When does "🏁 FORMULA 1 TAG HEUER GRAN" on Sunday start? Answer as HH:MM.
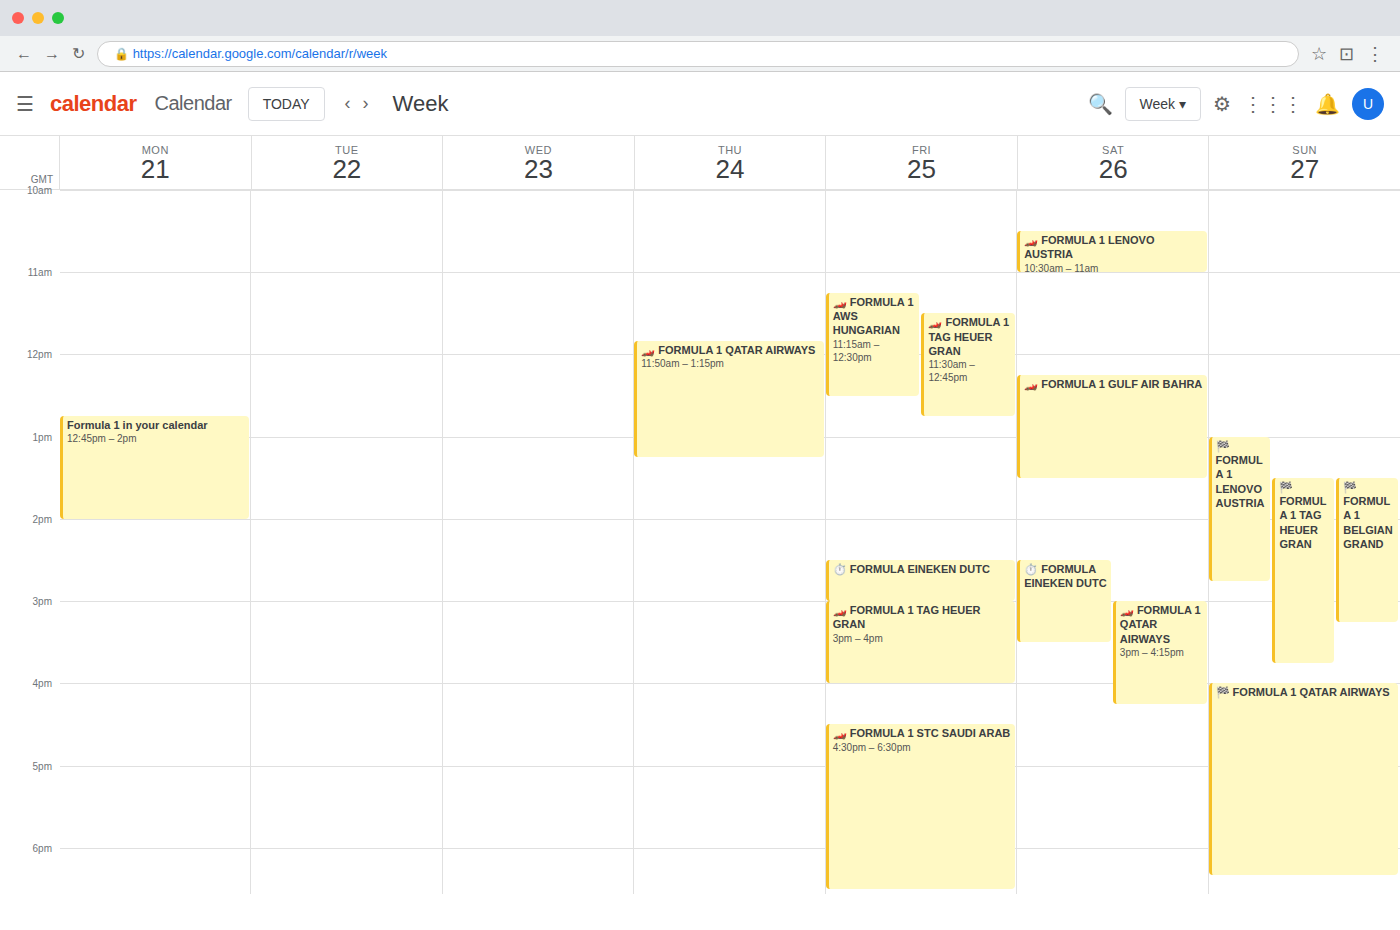
13:30